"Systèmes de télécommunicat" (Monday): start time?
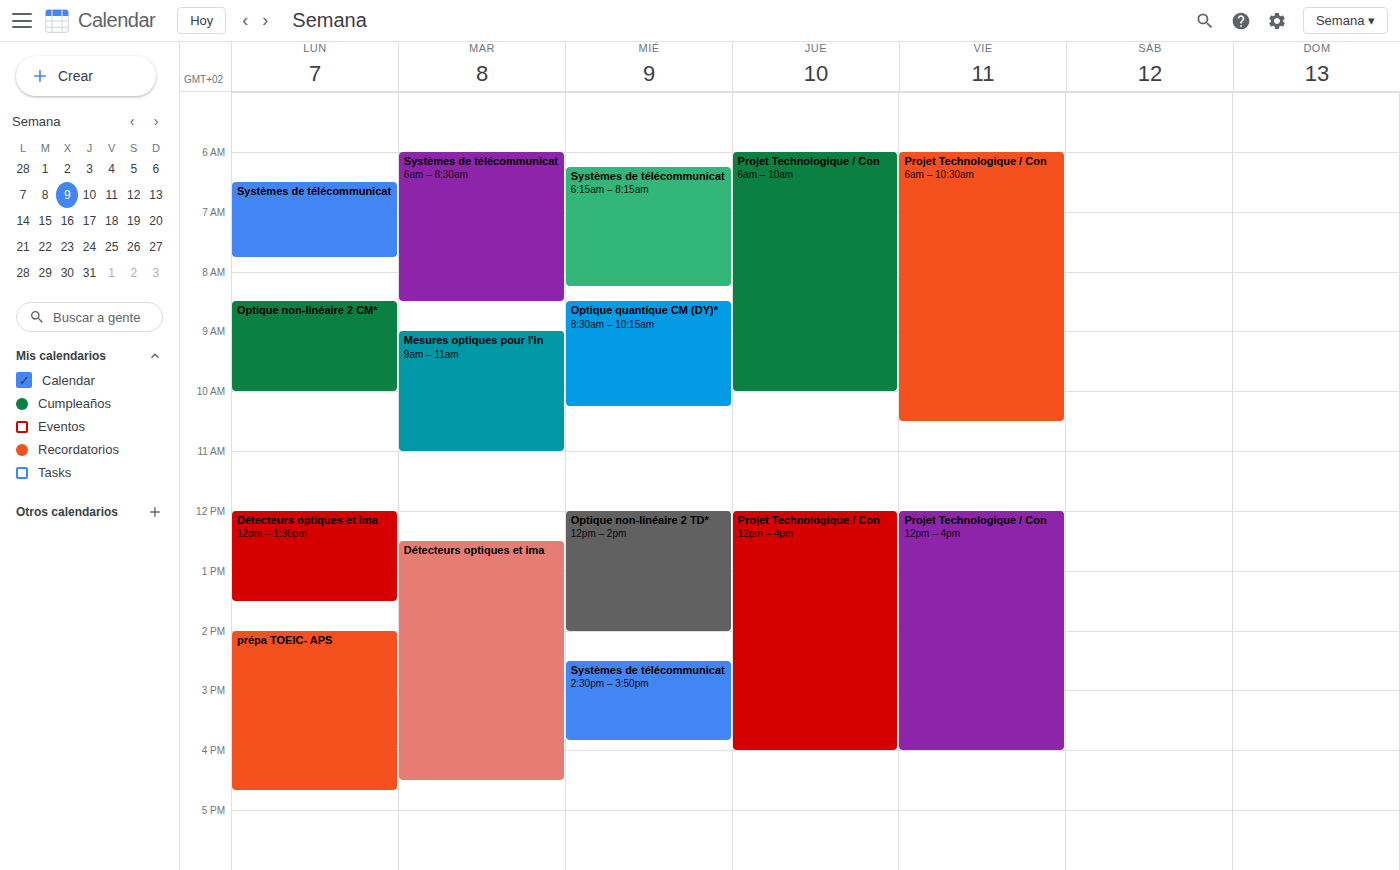
06:30